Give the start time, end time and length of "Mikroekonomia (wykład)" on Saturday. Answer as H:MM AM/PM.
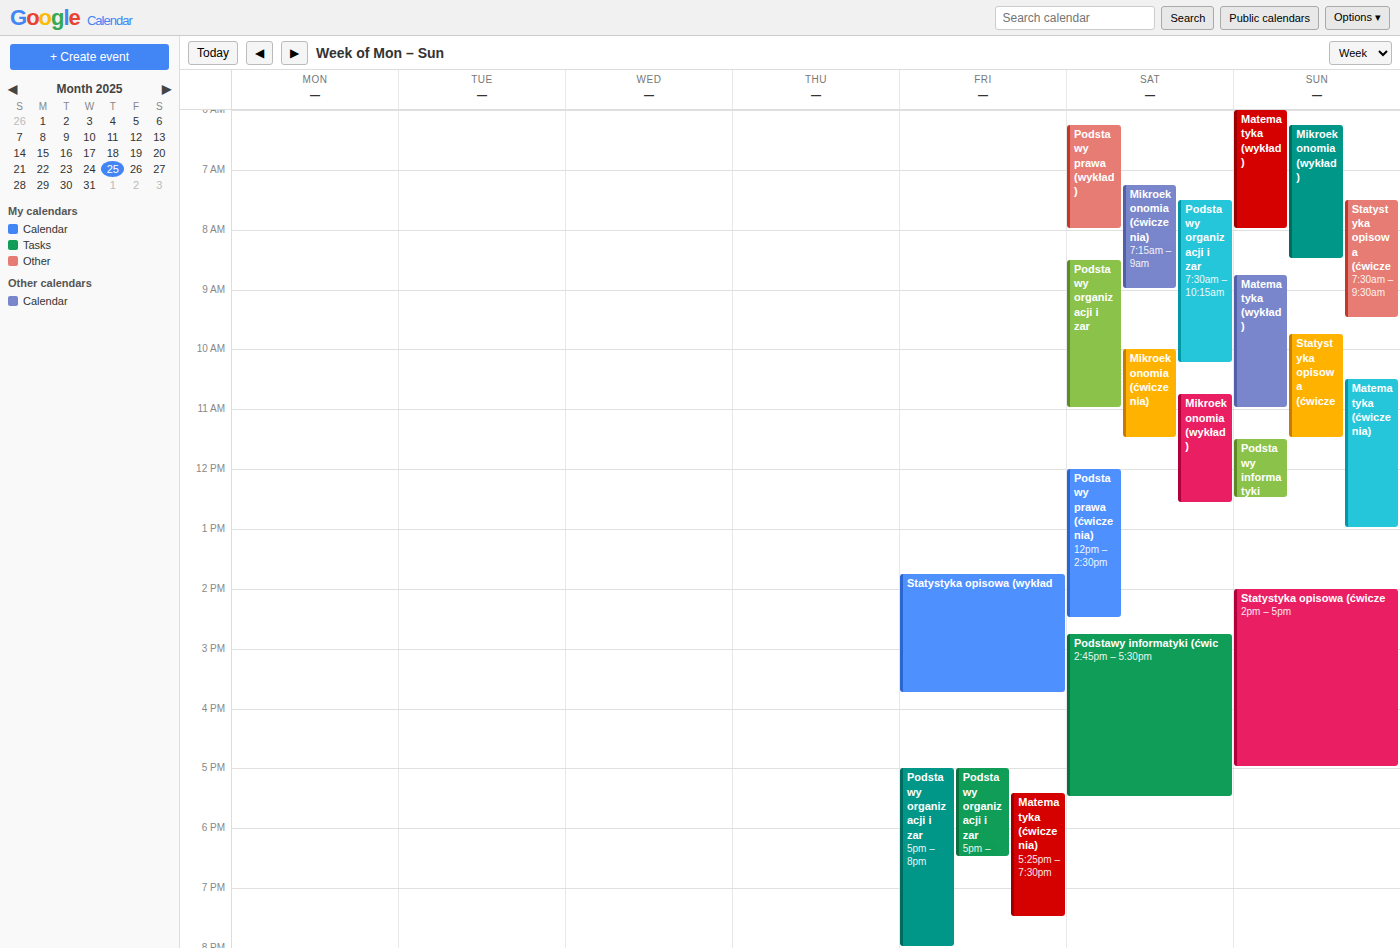
10:45 AM to 12:35 PM, 1 hour 50 minutes